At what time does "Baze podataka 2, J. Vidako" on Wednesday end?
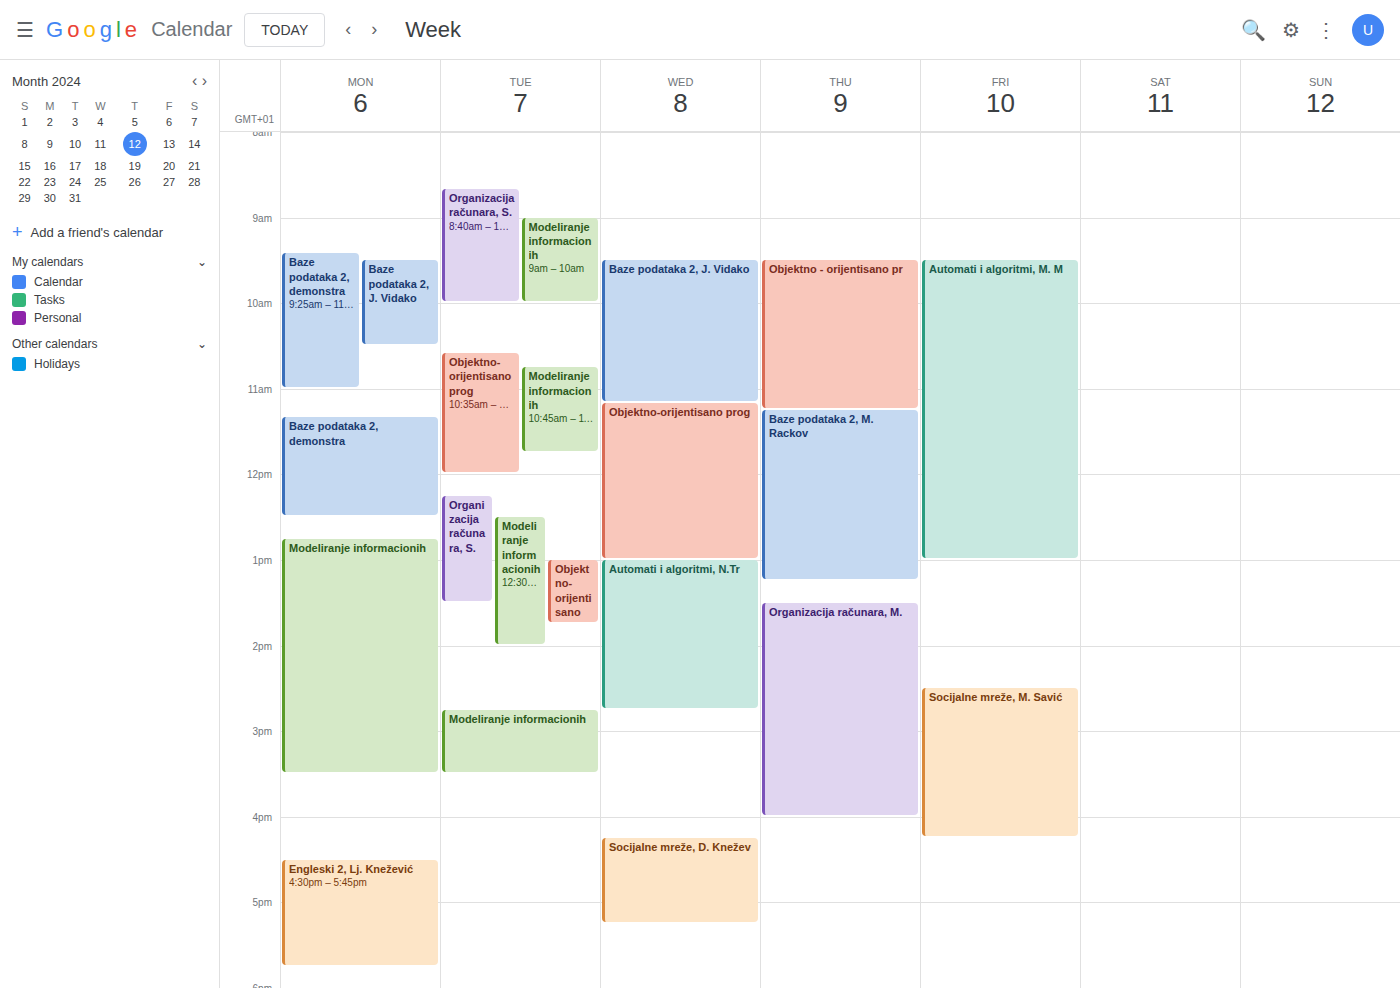
11:10